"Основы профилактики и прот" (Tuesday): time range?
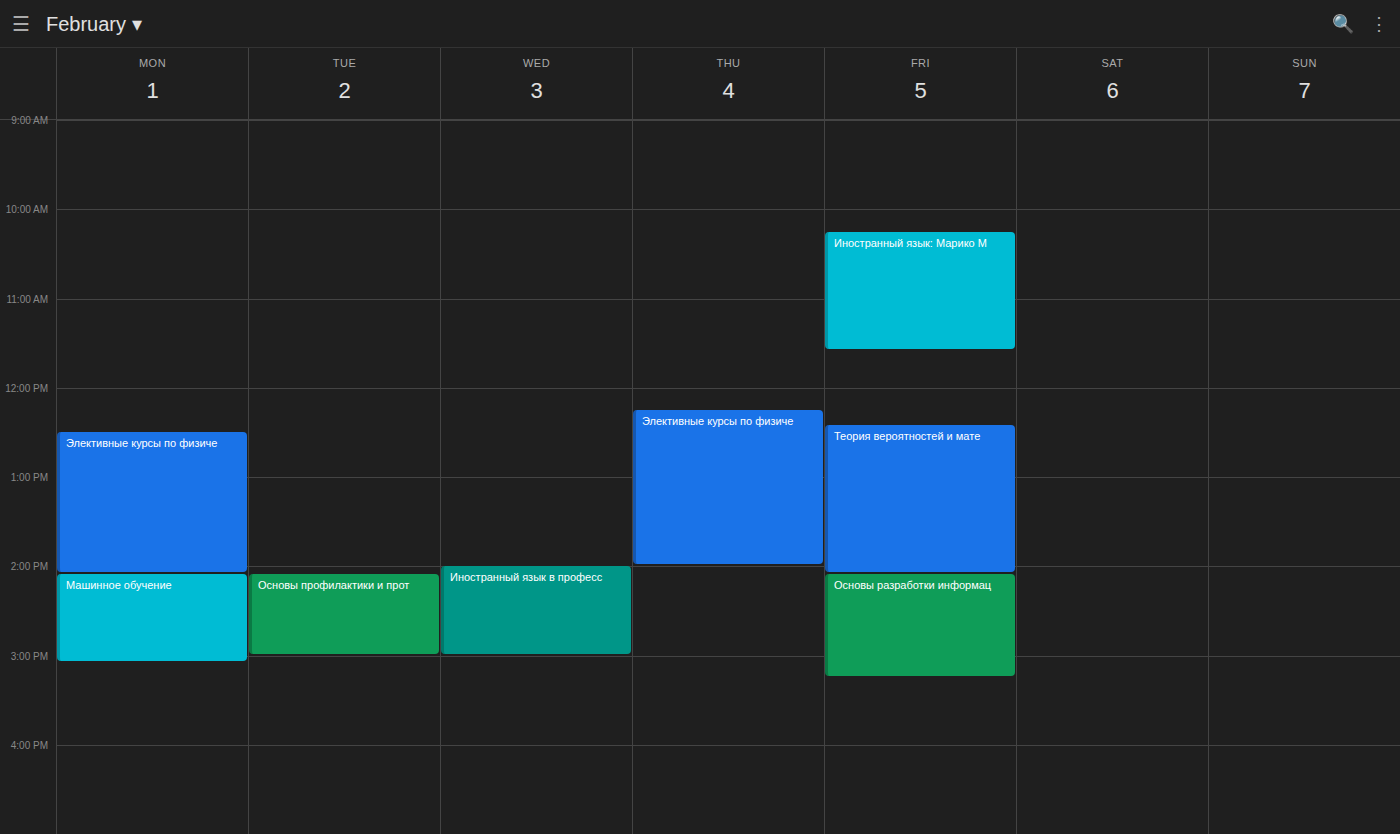
2:05 PM to 3:00 PM